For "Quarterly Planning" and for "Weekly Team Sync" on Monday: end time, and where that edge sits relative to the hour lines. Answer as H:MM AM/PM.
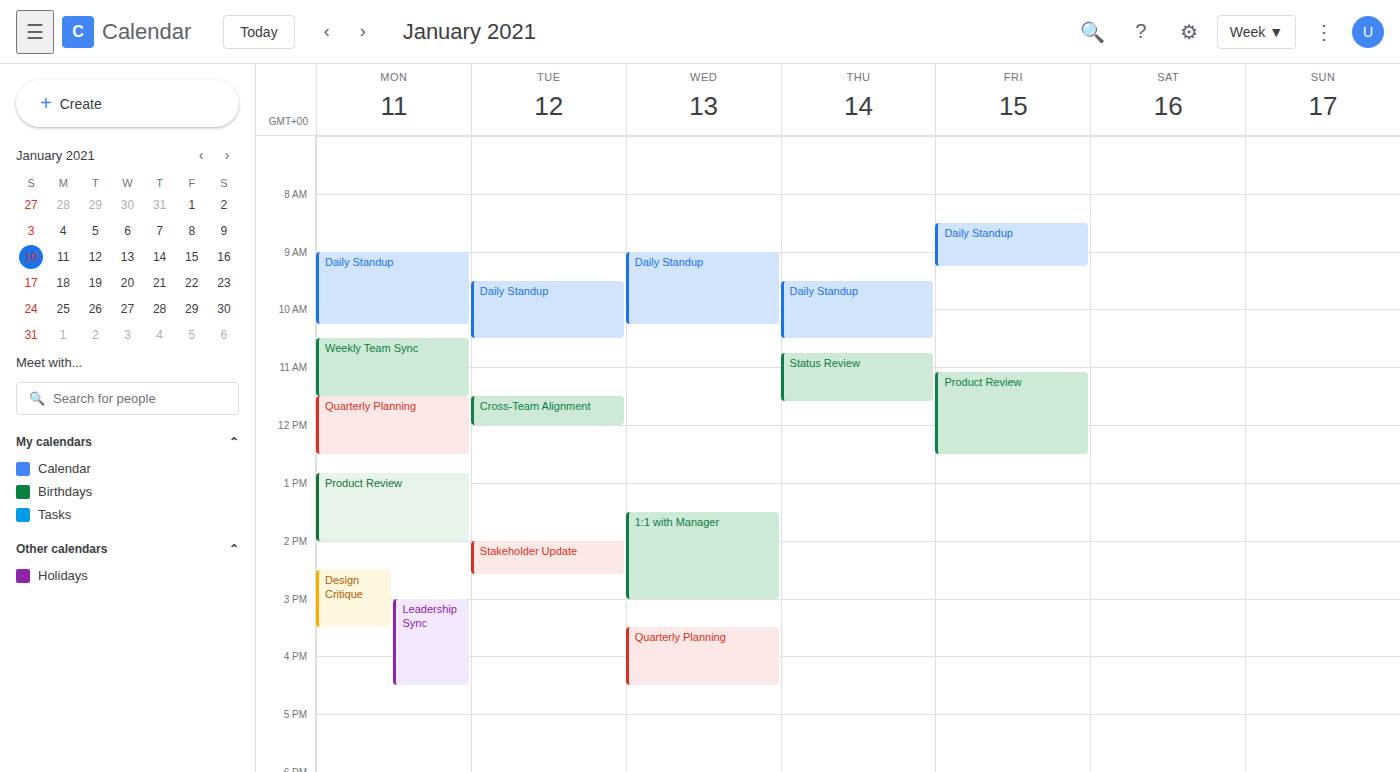
"Quarterly Planning": 12:30 PM, halfway between the 12 PM and 1 PM lines. "Weekly Team Sync": 11:30 AM, halfway between the 11 AM and 12 PM lines.